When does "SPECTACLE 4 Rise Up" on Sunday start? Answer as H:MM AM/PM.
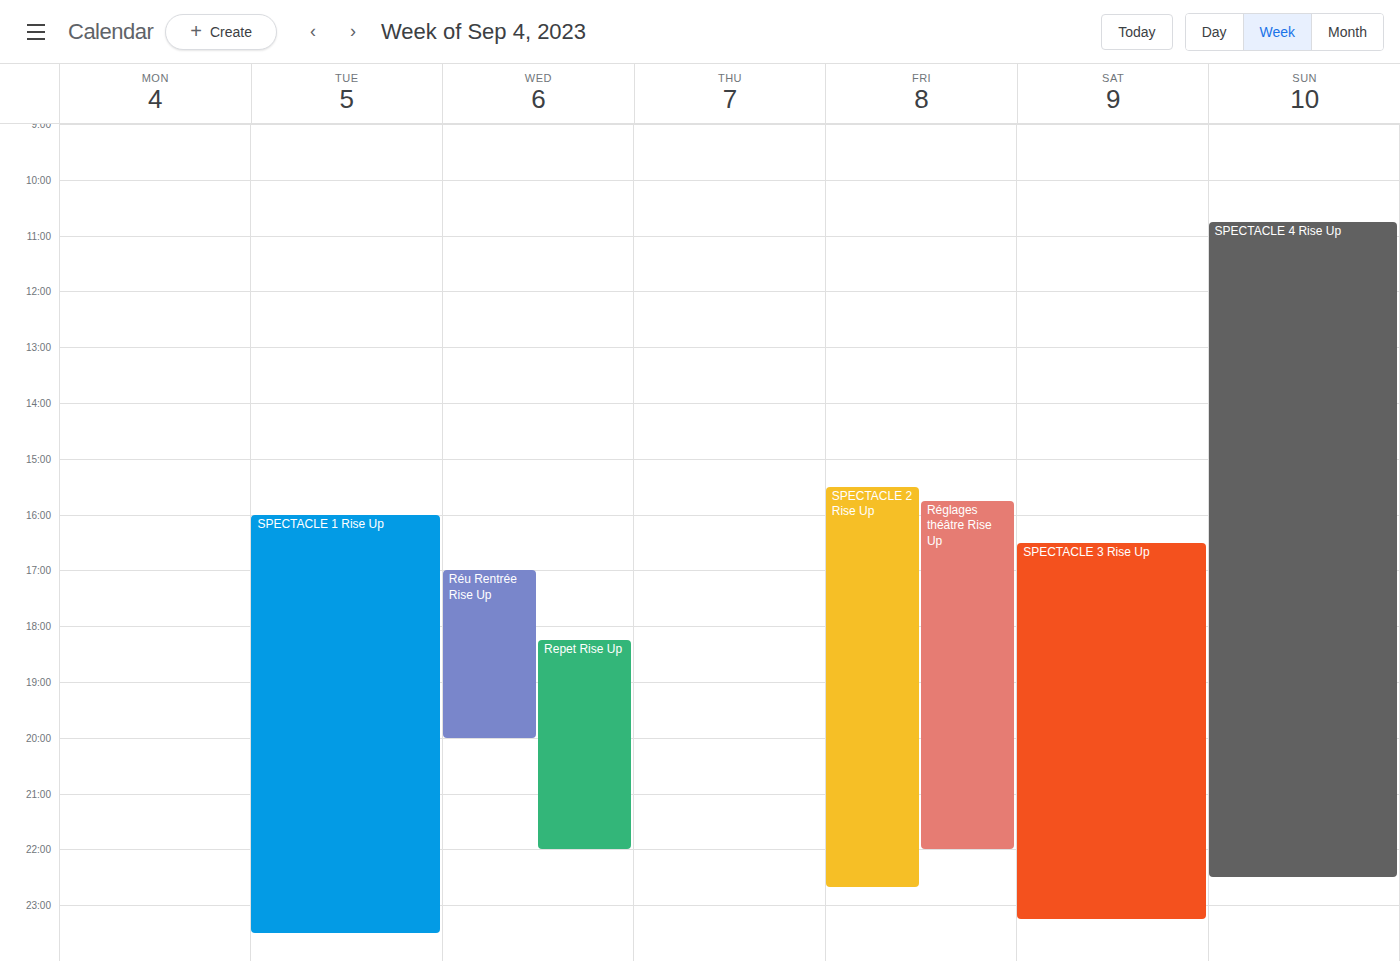
10:45 AM